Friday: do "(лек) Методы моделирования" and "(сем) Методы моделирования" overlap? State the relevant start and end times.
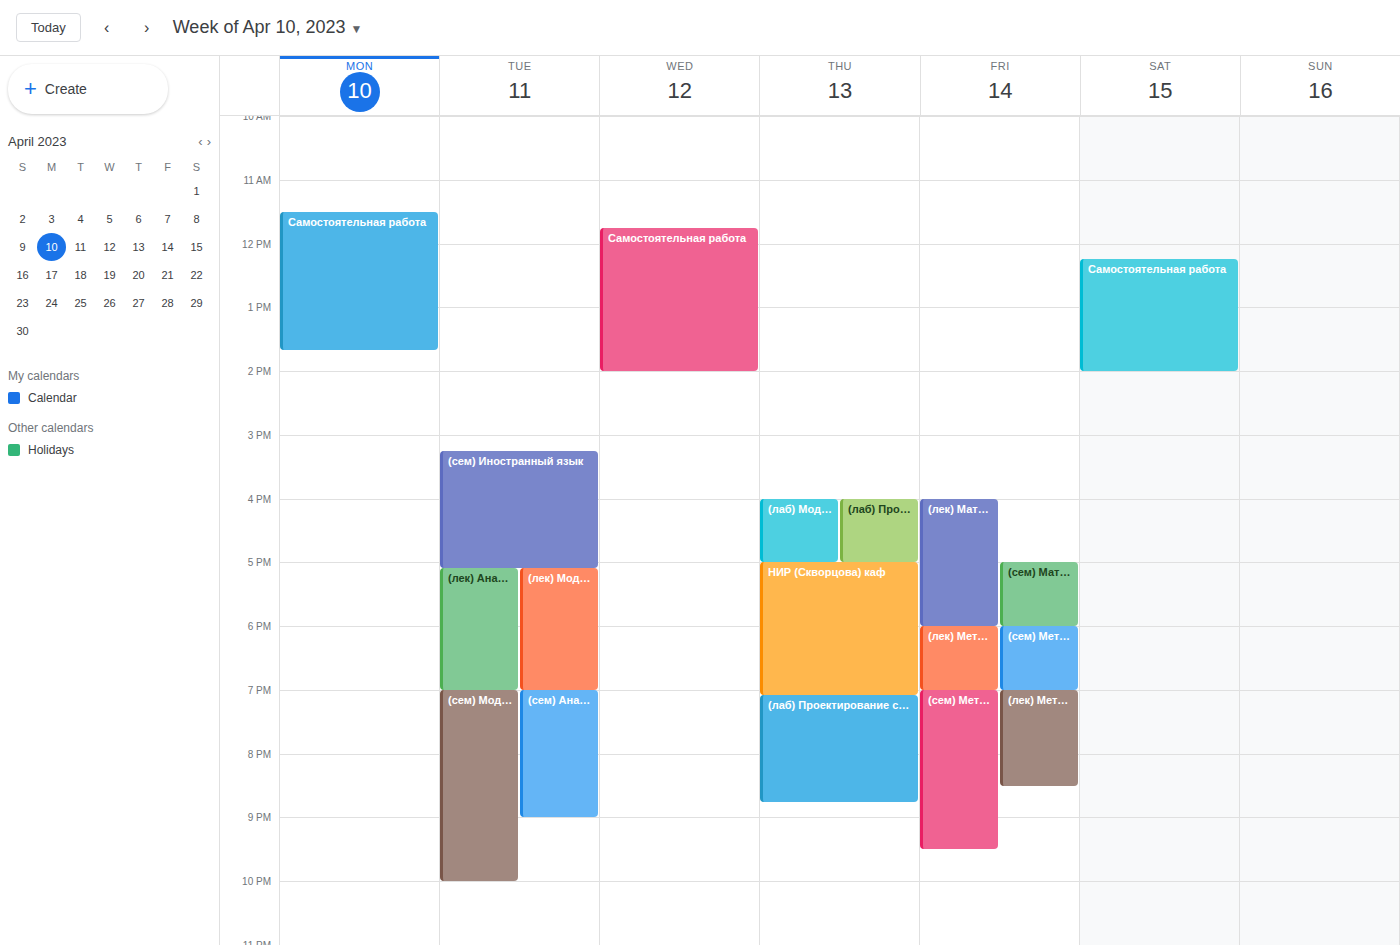
"(лек) Методы моделирования" runs 7:00 PM to 8:30 PM, inside "(сем) Методы моделирования" -- they overlap.